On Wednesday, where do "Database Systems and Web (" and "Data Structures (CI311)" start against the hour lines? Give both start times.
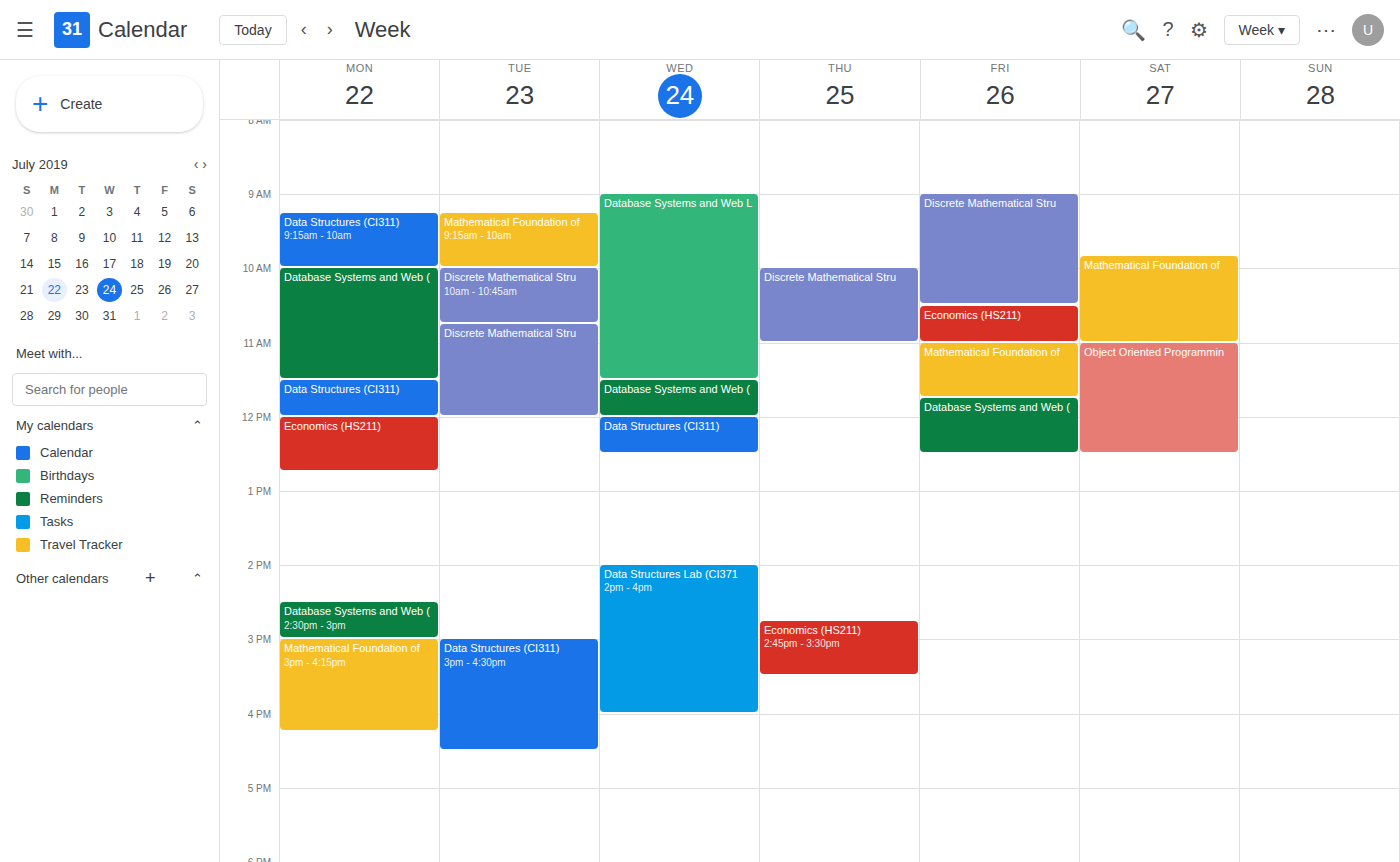
"Database Systems and Web (": 11:30 AM, halfway between the 11 AM and 12 PM lines. "Data Structures (CI311)": 12:00 PM, exactly on the 12 PM line.